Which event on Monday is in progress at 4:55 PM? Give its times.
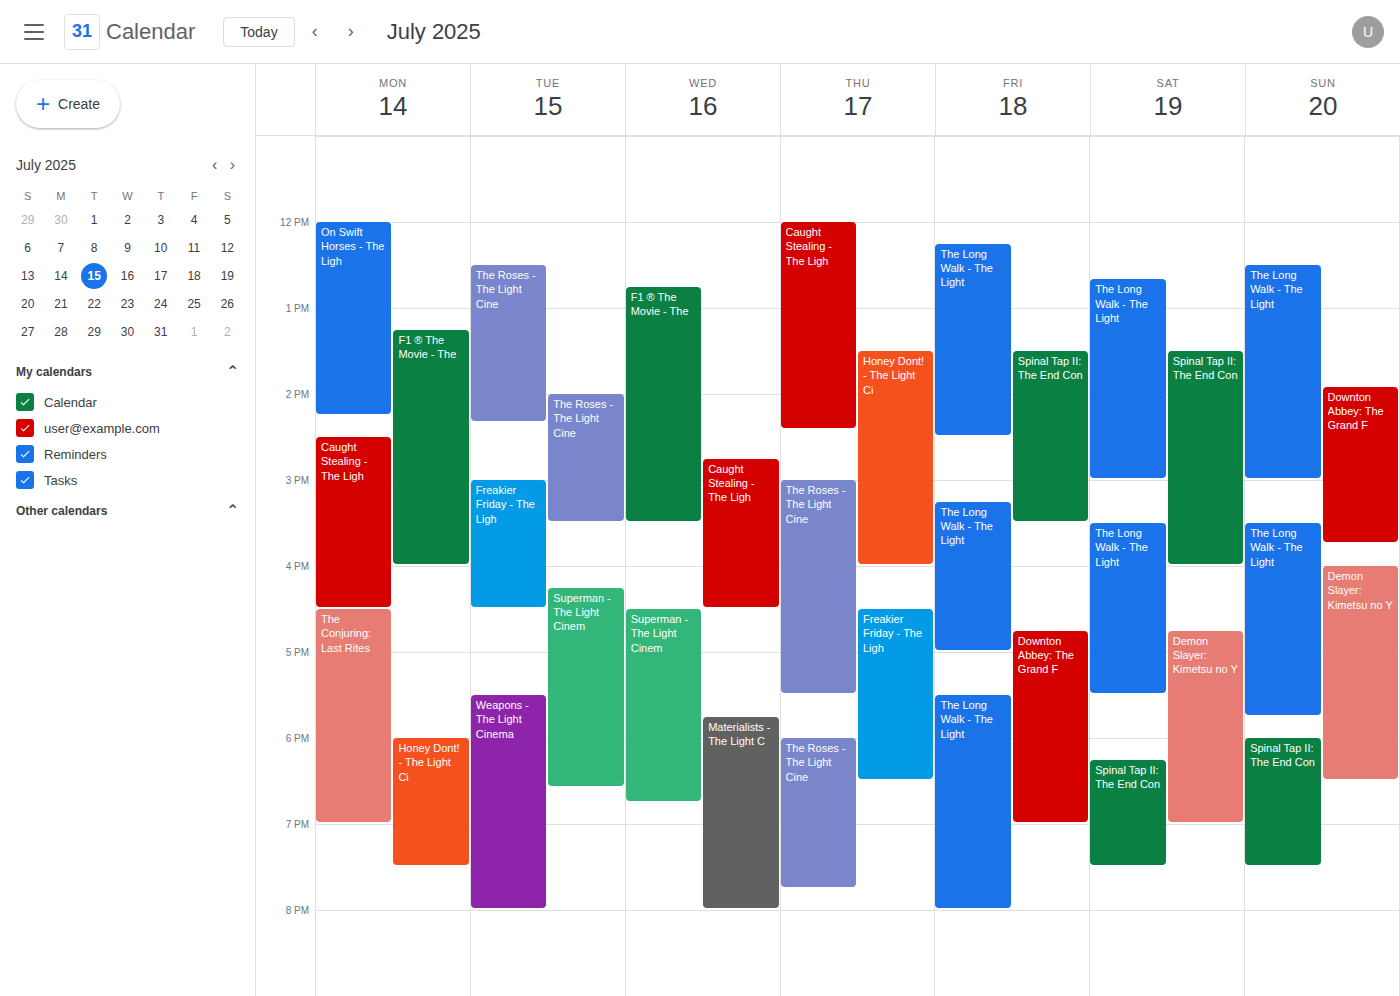
"The Conjuring: Last Rites", 4:30 PM to 7:00 PM